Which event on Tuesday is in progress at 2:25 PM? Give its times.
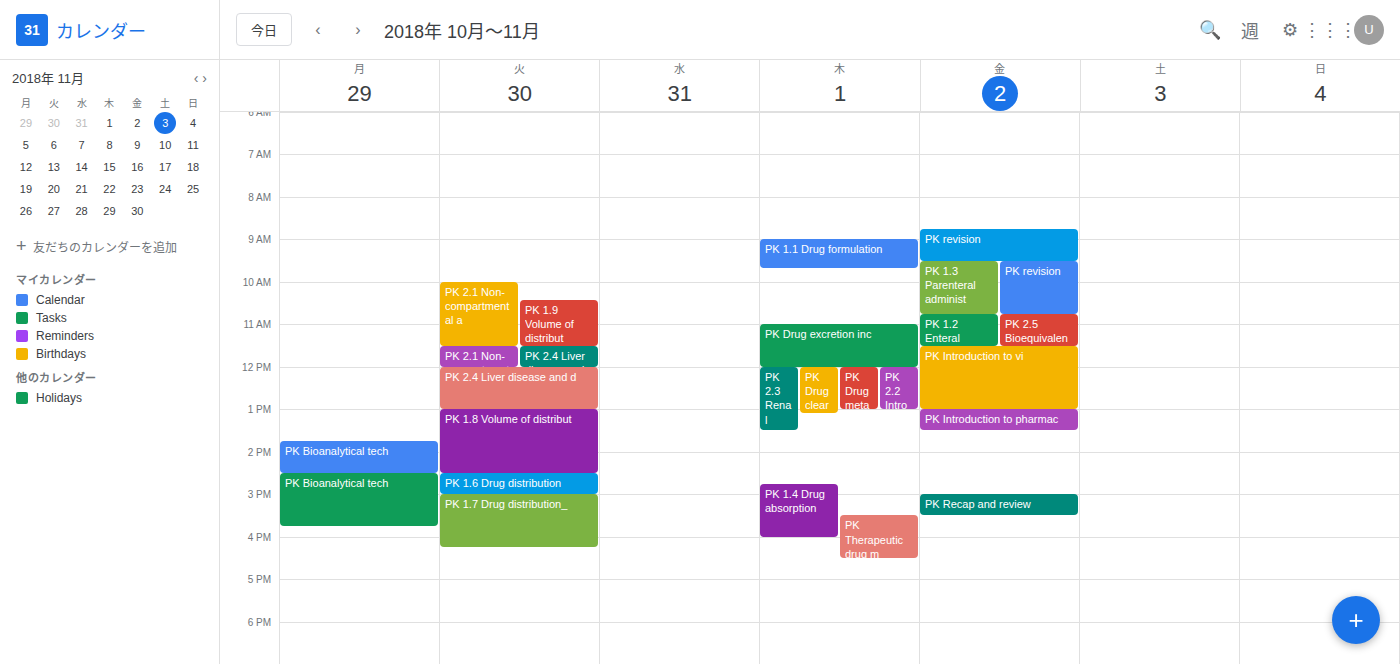
"PK 1.8 Volume of distribut", 1:00 PM to 2:30 PM